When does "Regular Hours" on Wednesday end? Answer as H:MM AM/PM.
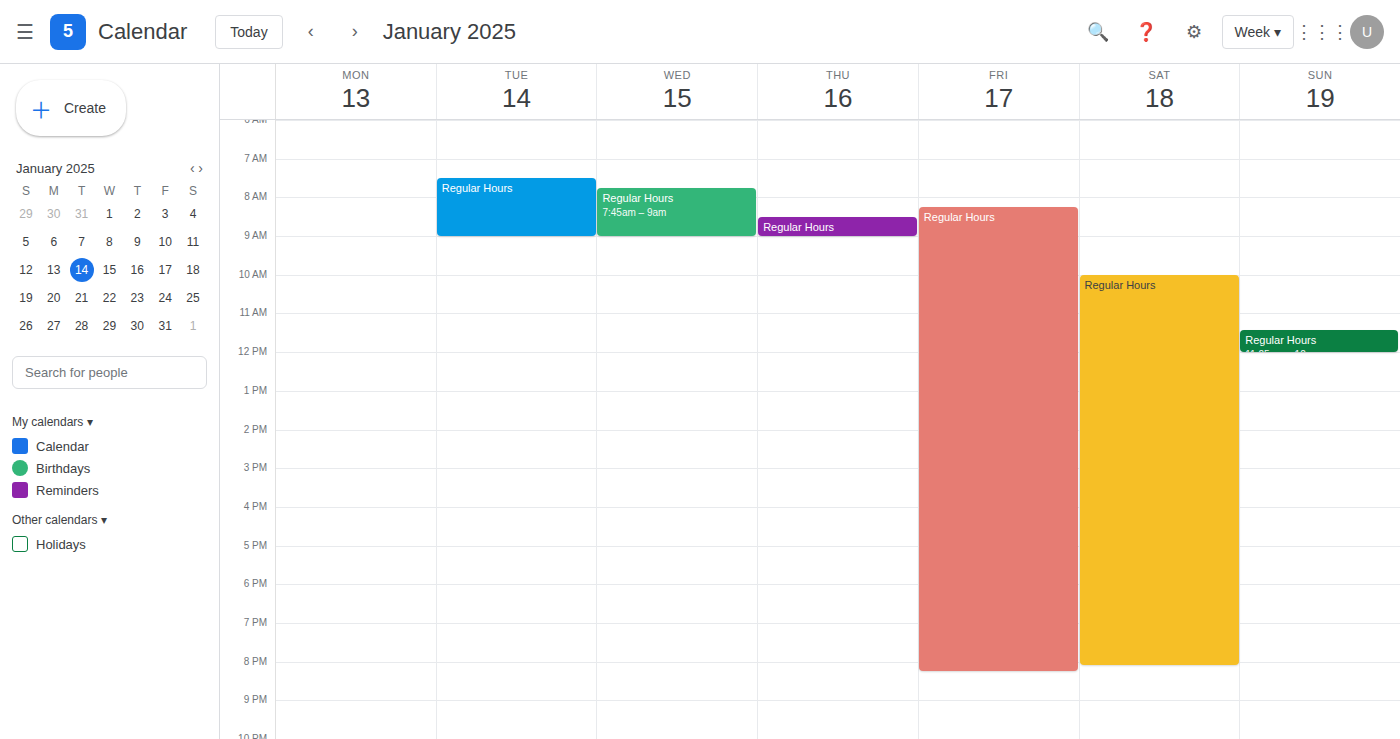
9:00 AM